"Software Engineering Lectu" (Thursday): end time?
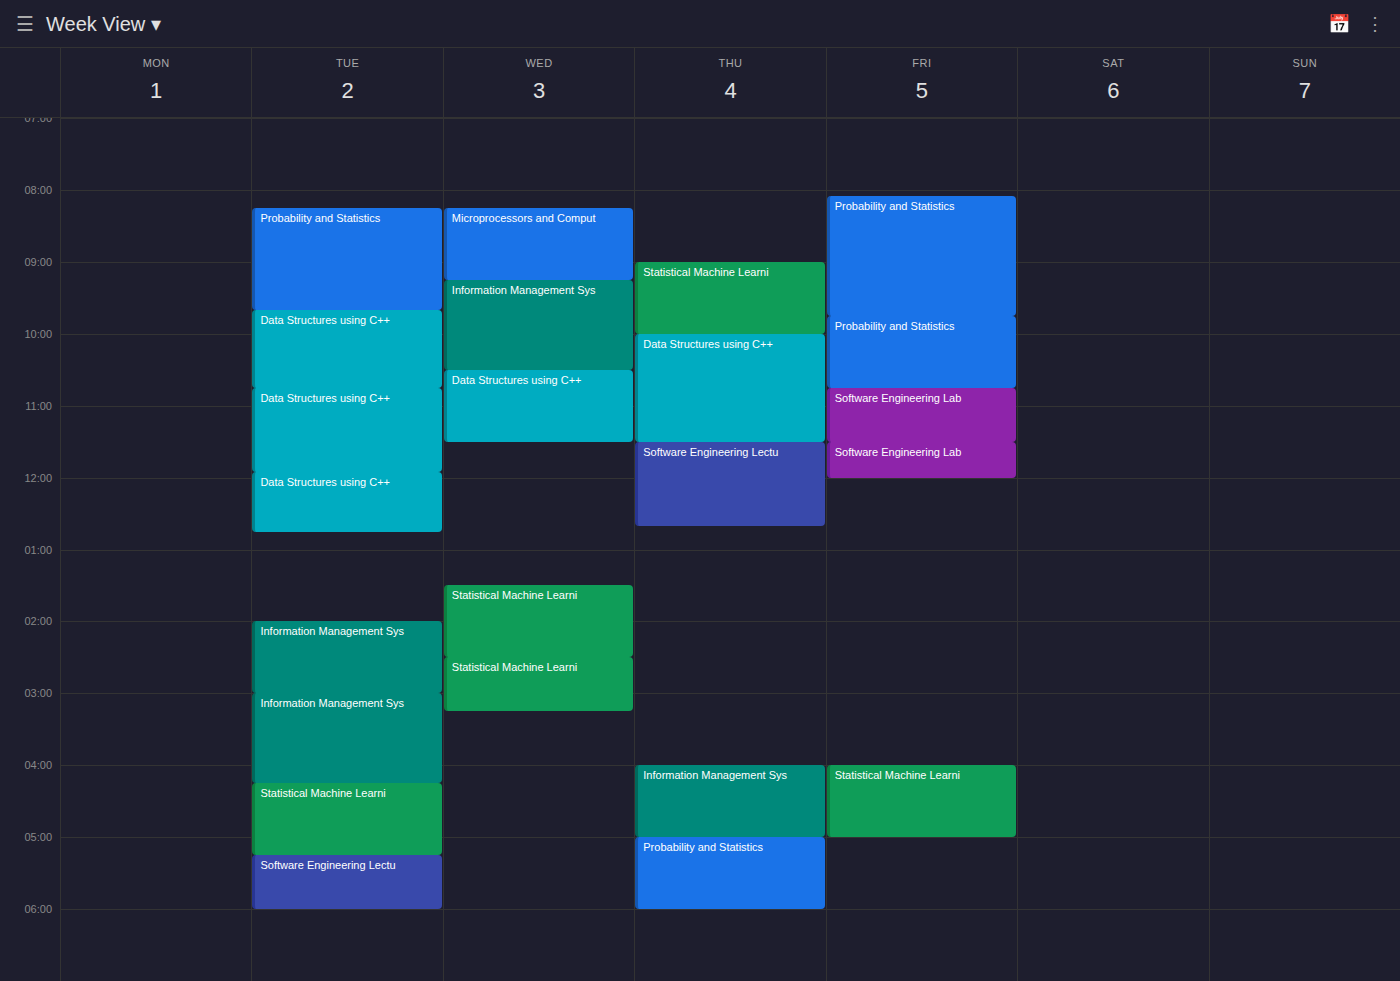
12:40 PM